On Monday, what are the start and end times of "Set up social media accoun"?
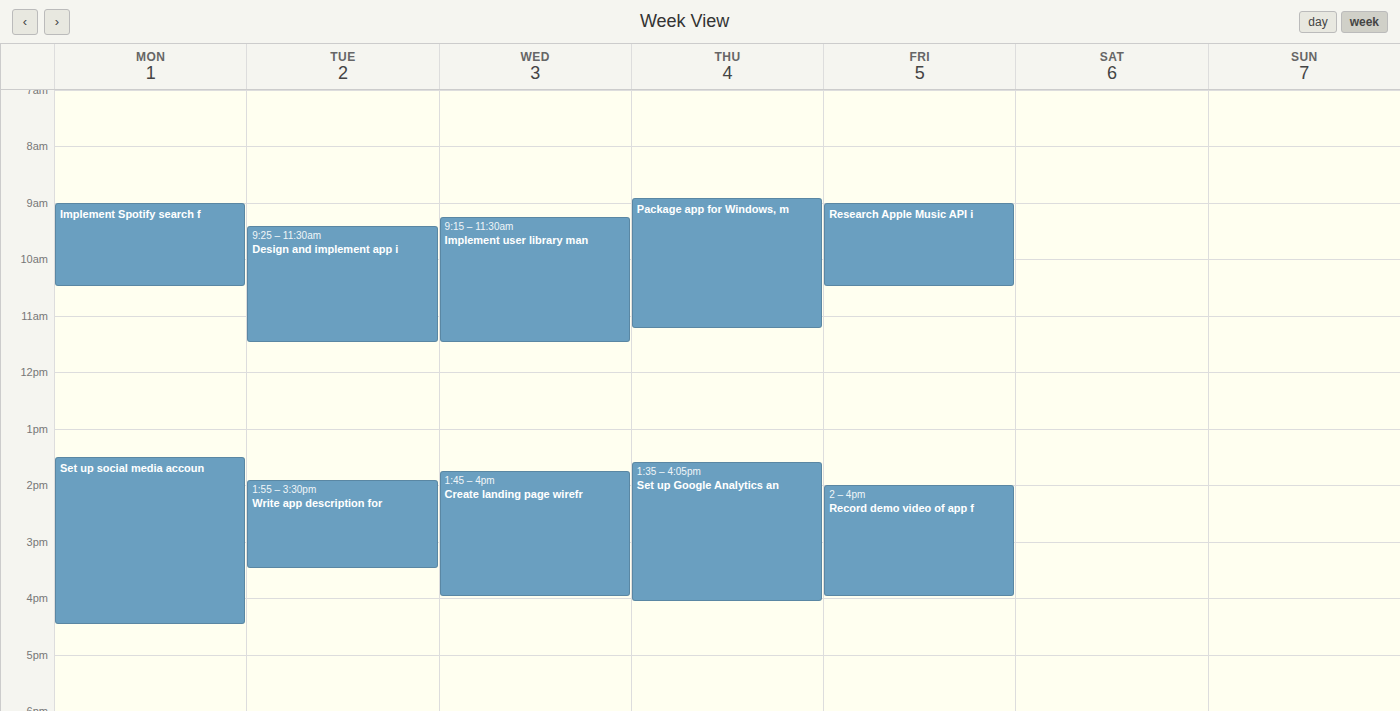
1:30 PM to 4:30 PM